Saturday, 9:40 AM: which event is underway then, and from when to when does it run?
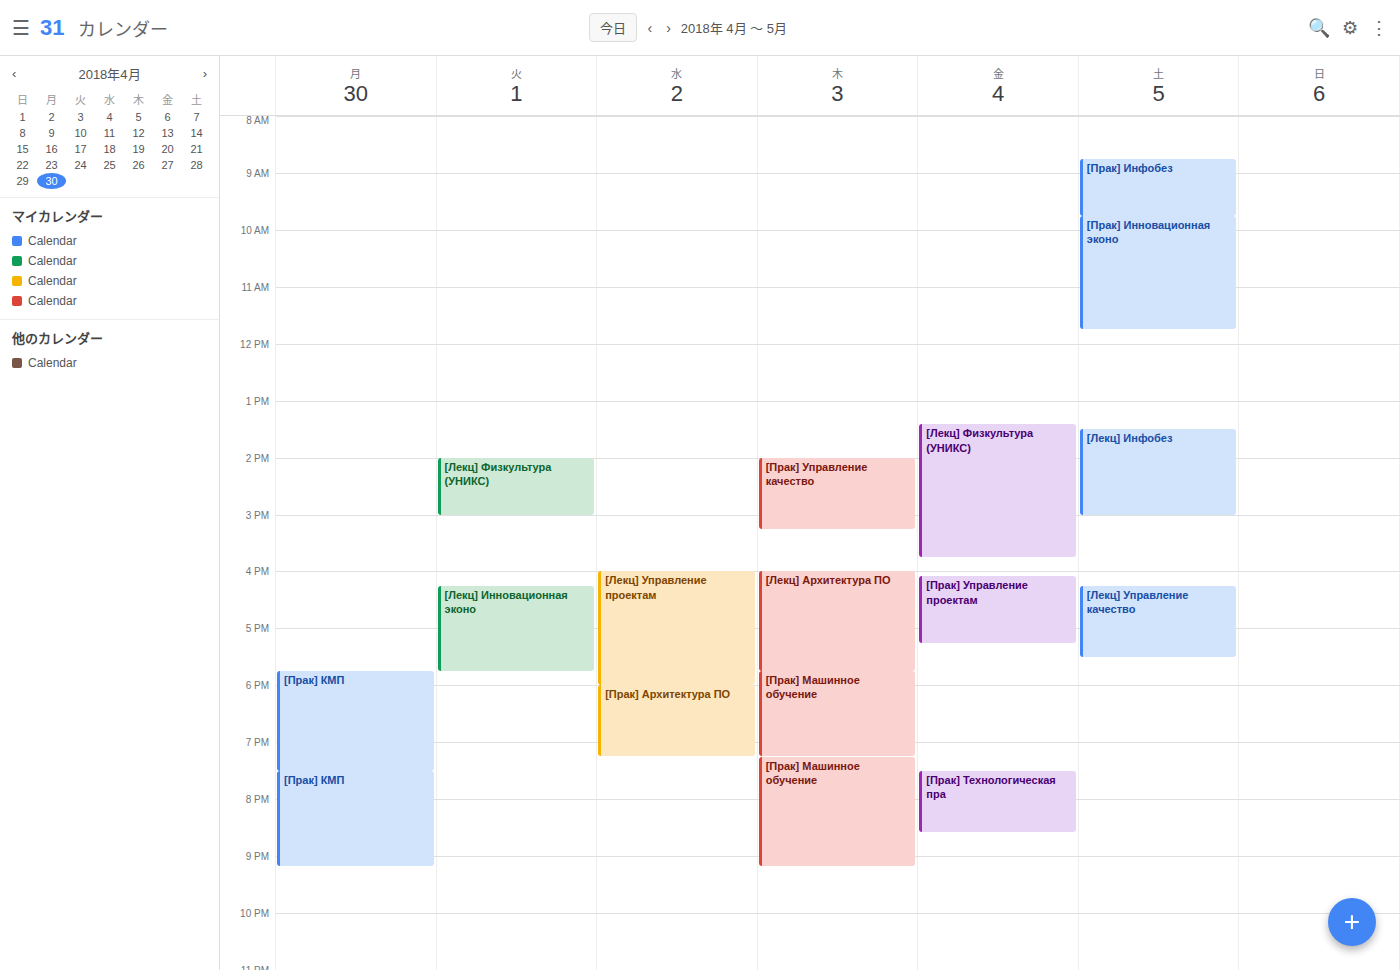
"[Прак] Инфобез", 8:45 AM to 9:45 AM